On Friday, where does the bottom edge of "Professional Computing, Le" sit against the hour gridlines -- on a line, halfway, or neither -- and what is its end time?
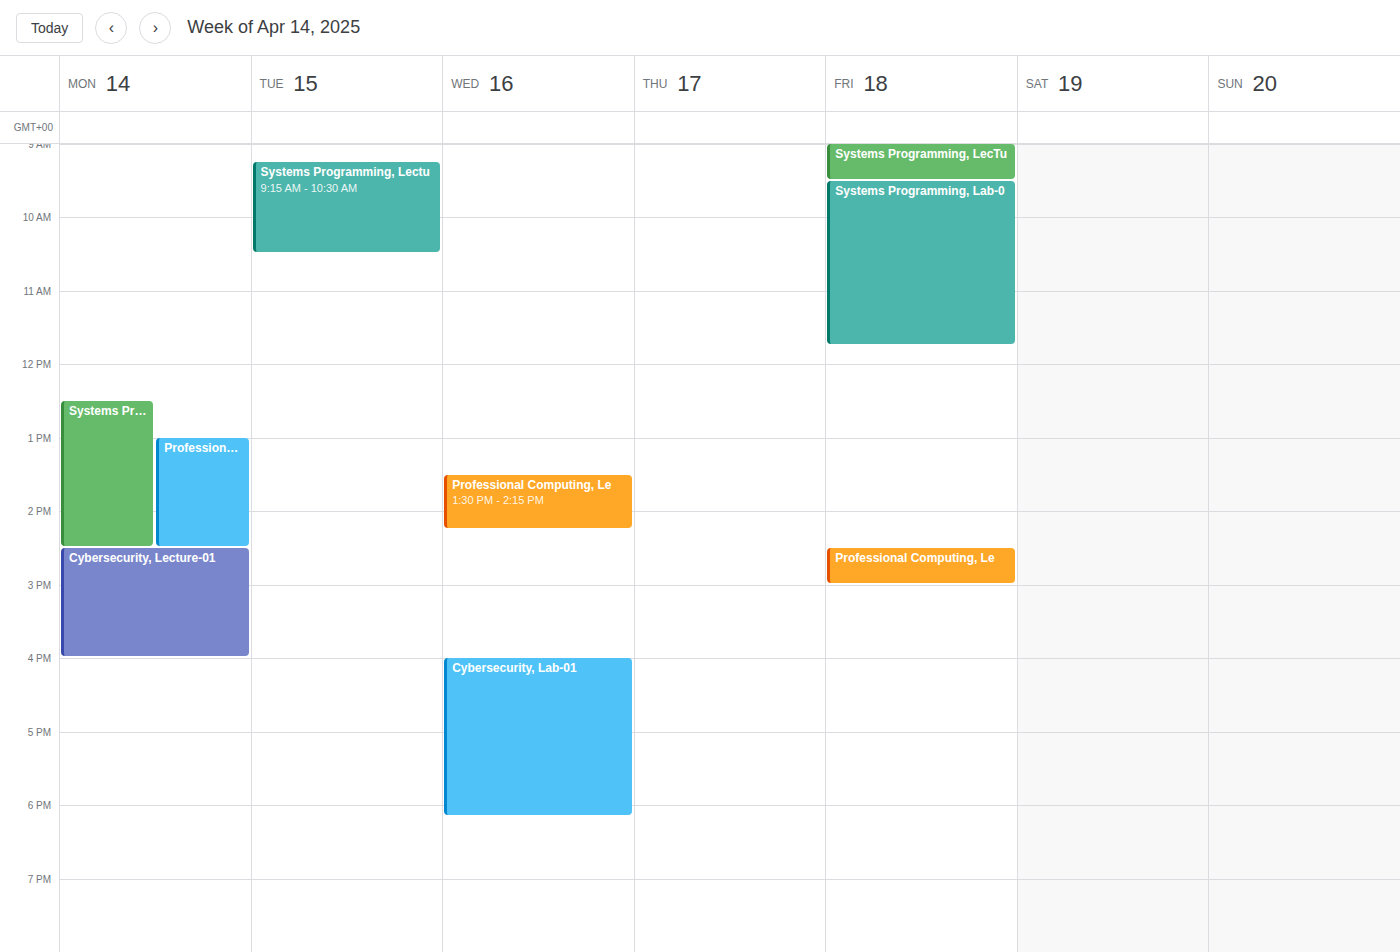
3:00 PM -- exactly on the 3 PM line.